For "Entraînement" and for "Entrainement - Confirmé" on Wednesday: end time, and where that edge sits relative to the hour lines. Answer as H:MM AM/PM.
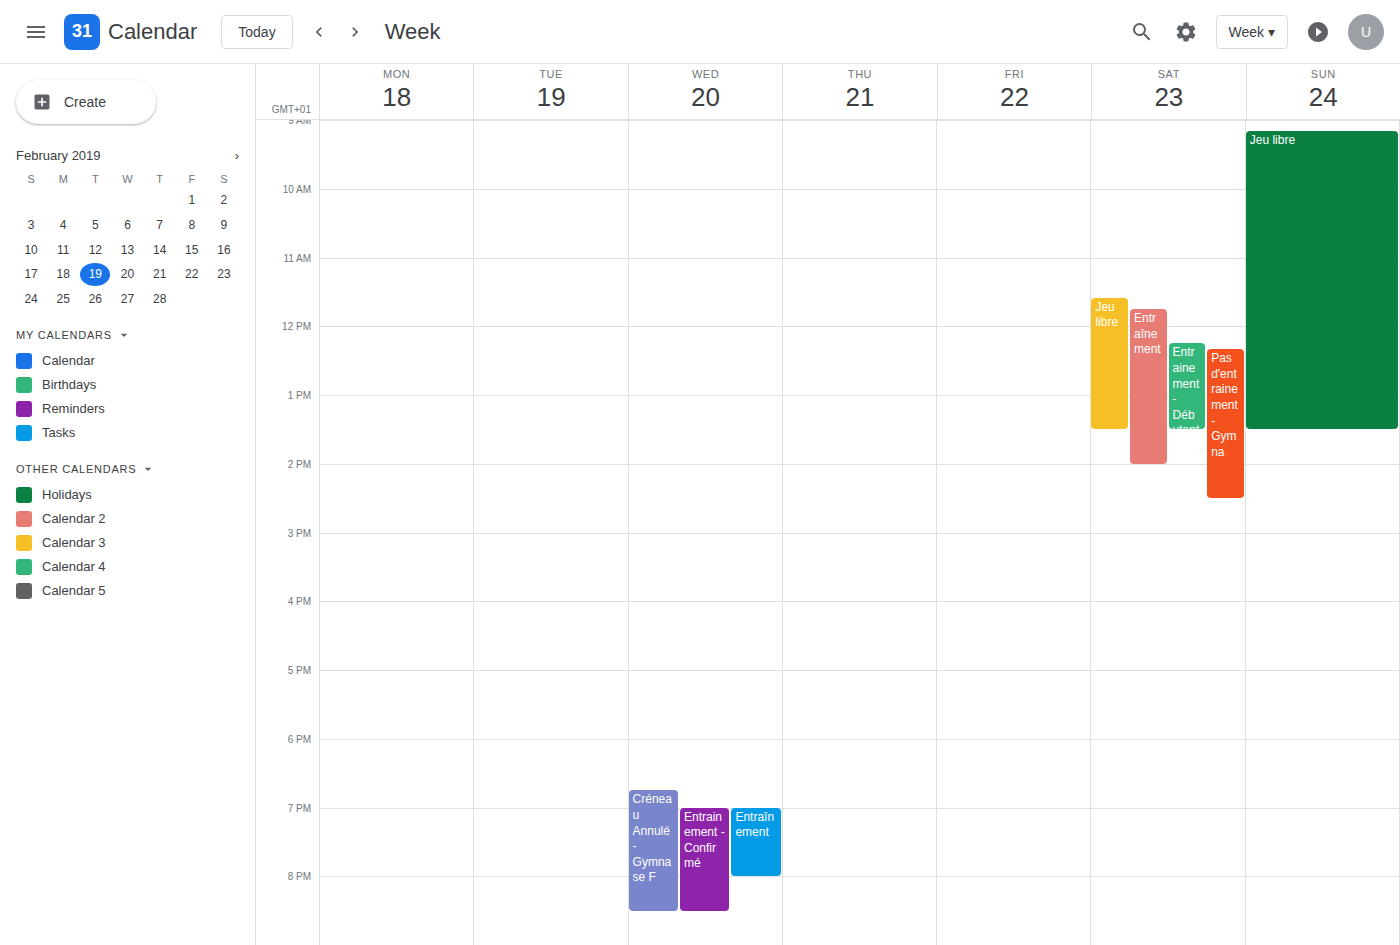
"Entraînement": 8:00 PM, exactly on the 8 PM line. "Entrainement - Confirmé": 8:30 PM, halfway between the 8 PM and 9 PM lines.